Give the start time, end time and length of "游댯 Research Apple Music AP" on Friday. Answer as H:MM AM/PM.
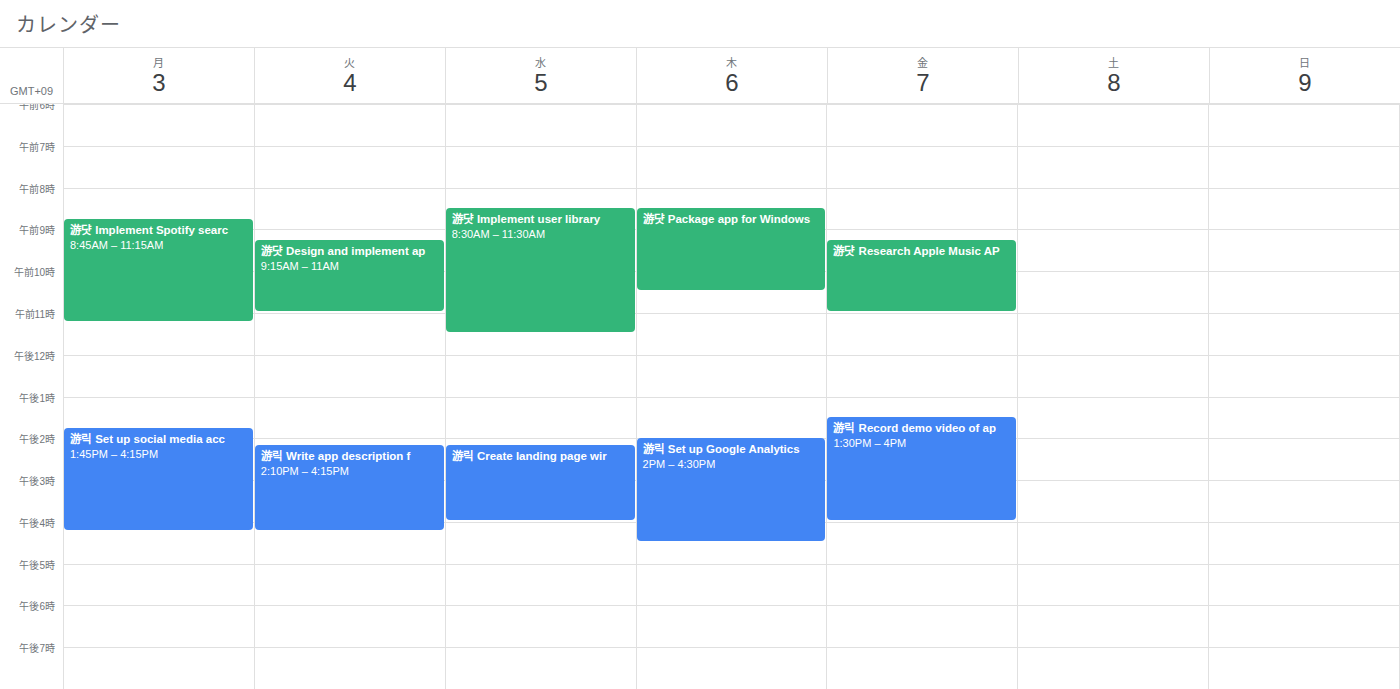
9:15 AM to 11:00 AM, 1 hour 45 minutes